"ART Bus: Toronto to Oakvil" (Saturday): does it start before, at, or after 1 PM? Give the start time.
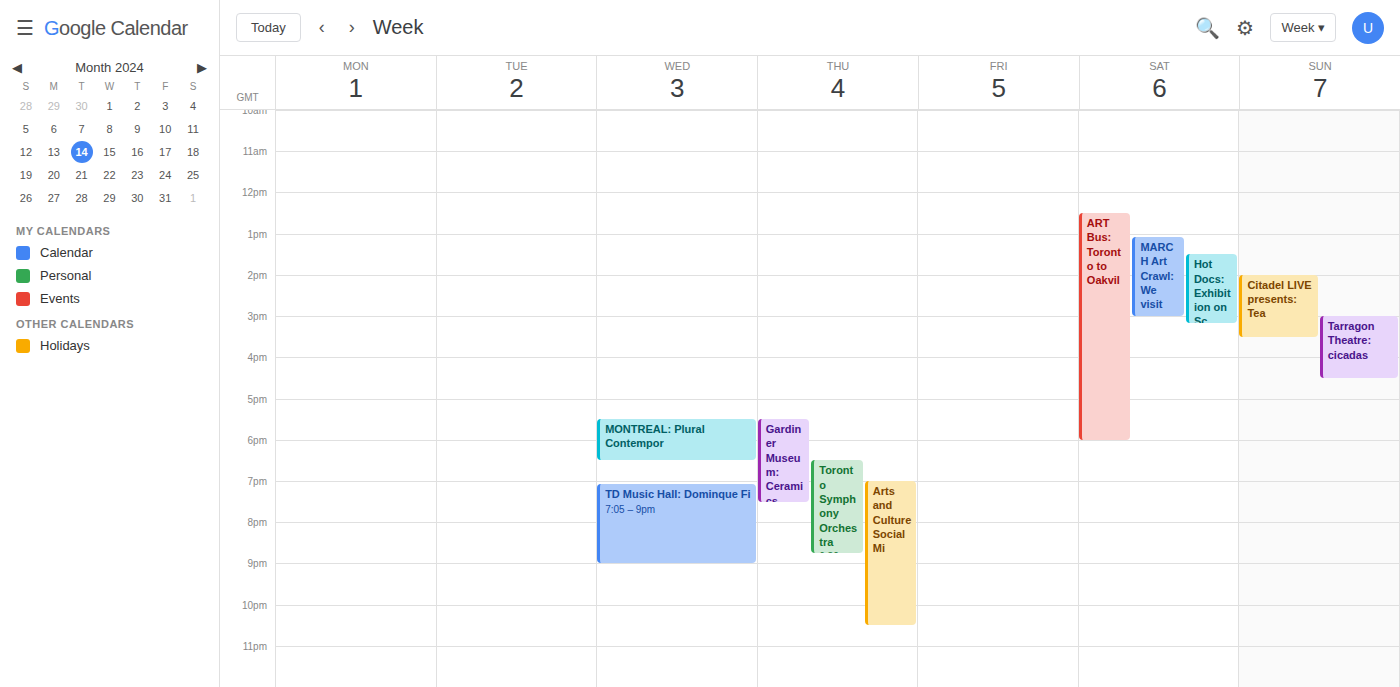
12:30 PM -- before 1 PM, 30 minutes above the 1 PM line.